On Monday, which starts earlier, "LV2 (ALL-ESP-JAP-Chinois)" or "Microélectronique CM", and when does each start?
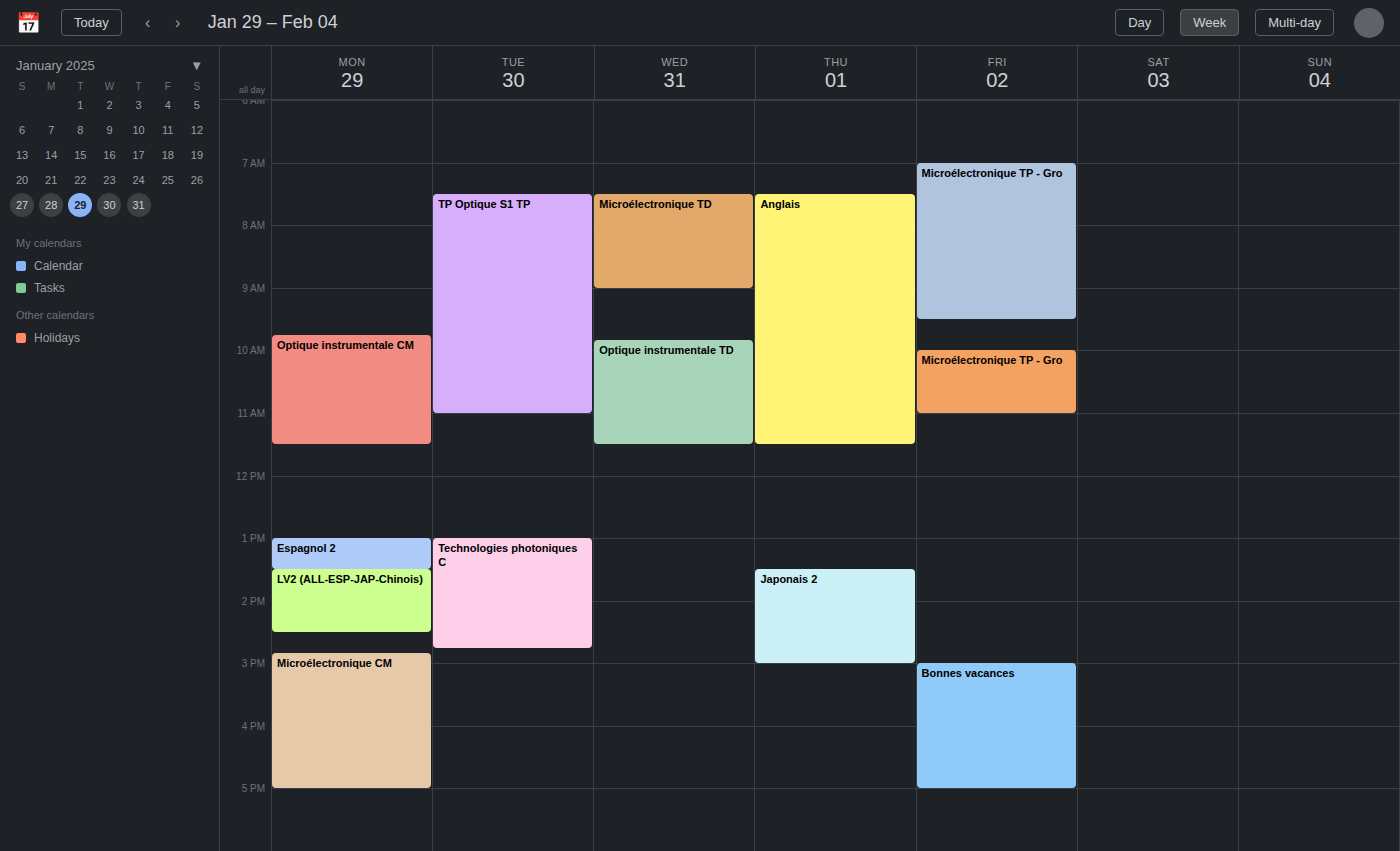
"LV2 (ALL-ESP-JAP-Chinois)" 1:30 PM; "Microélectronique CM" 2:50 PM.